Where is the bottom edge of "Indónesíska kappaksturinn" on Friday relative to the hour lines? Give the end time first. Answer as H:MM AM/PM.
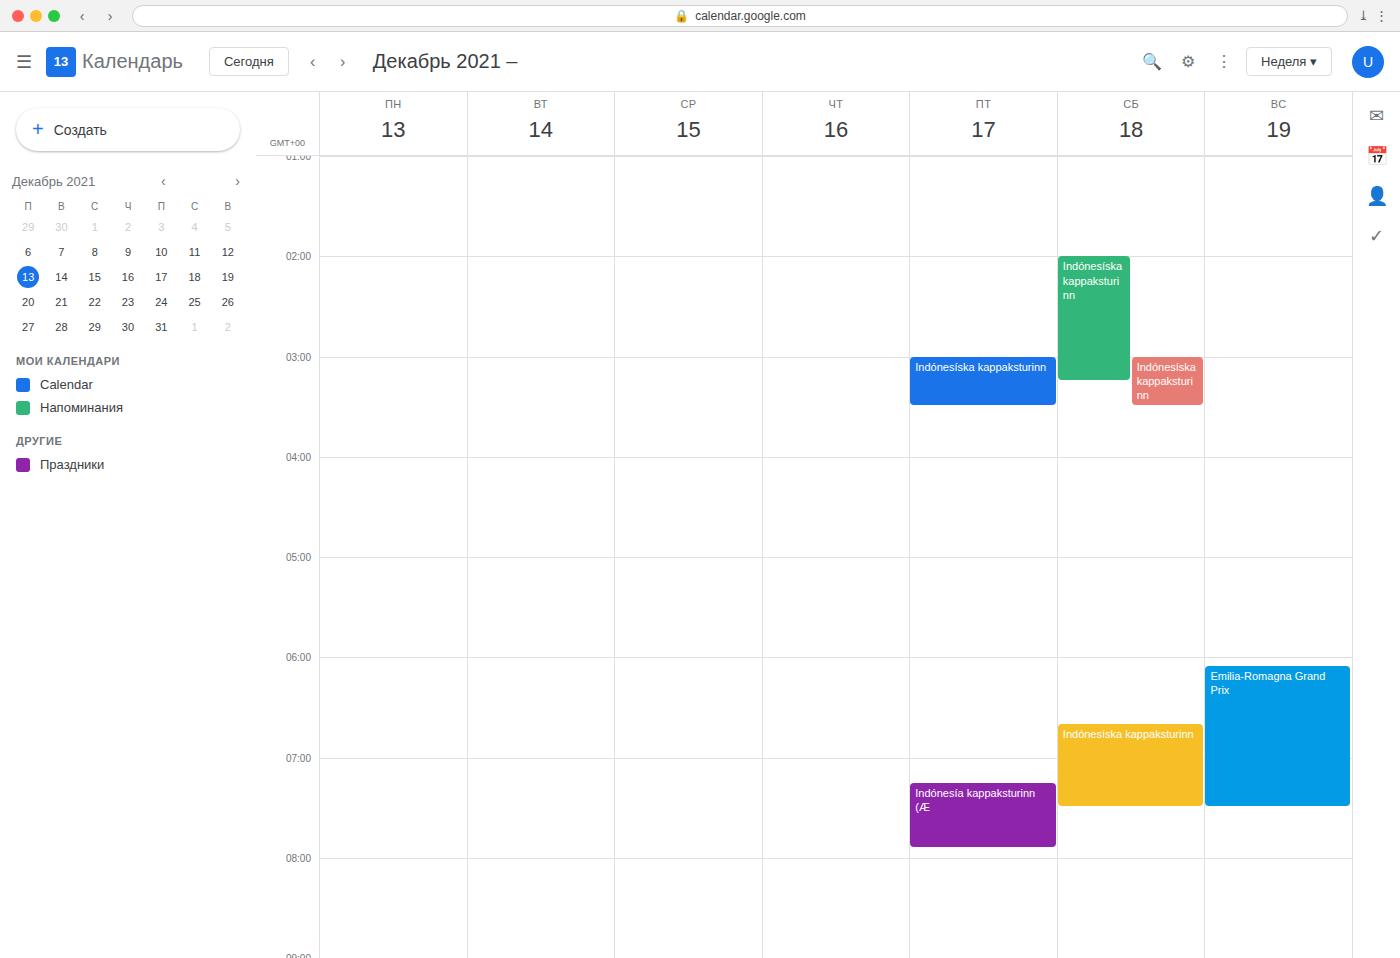
3:30 AM -- halfway between the 3 AM and 4 AM lines.